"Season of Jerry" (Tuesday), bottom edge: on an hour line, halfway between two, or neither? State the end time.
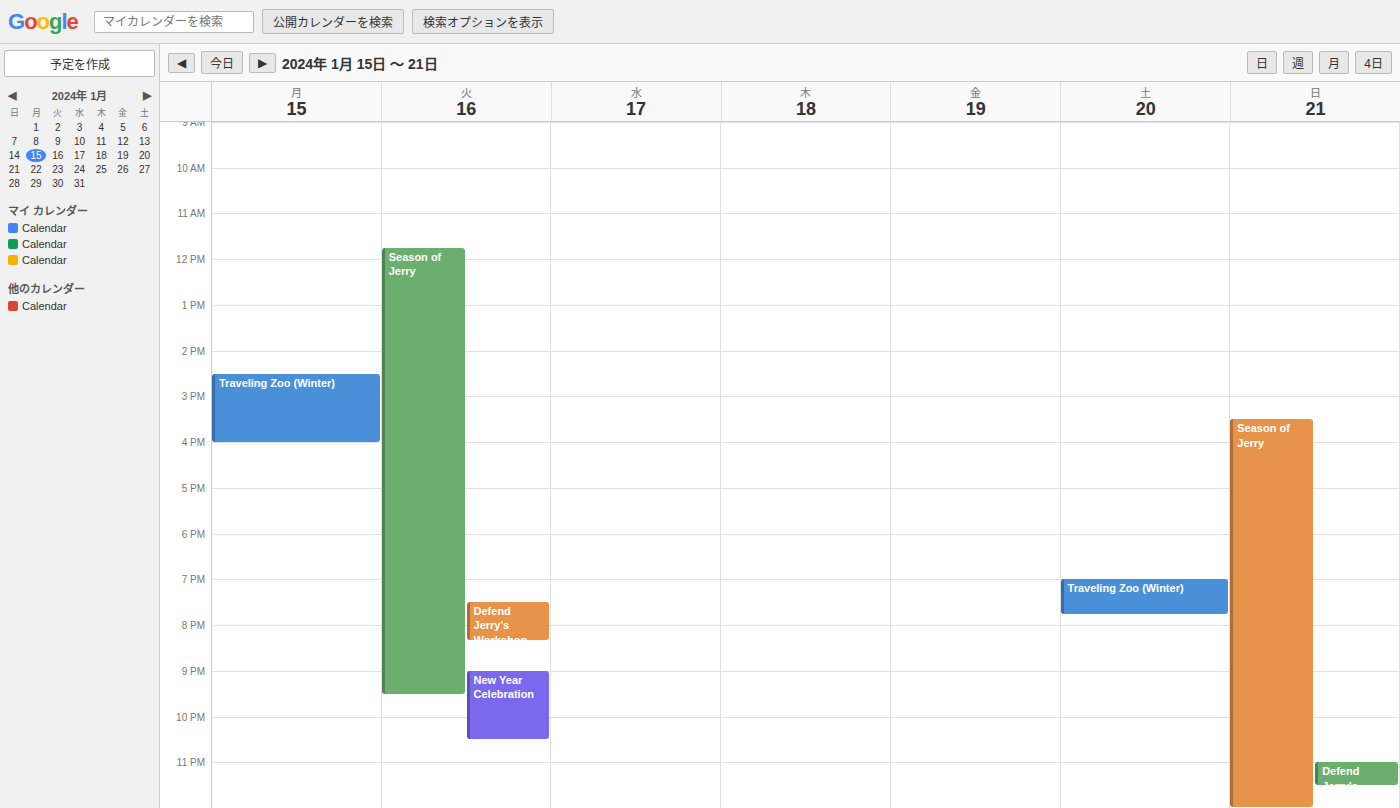
9:30 PM -- halfway between the 9 PM and 10 PM lines.